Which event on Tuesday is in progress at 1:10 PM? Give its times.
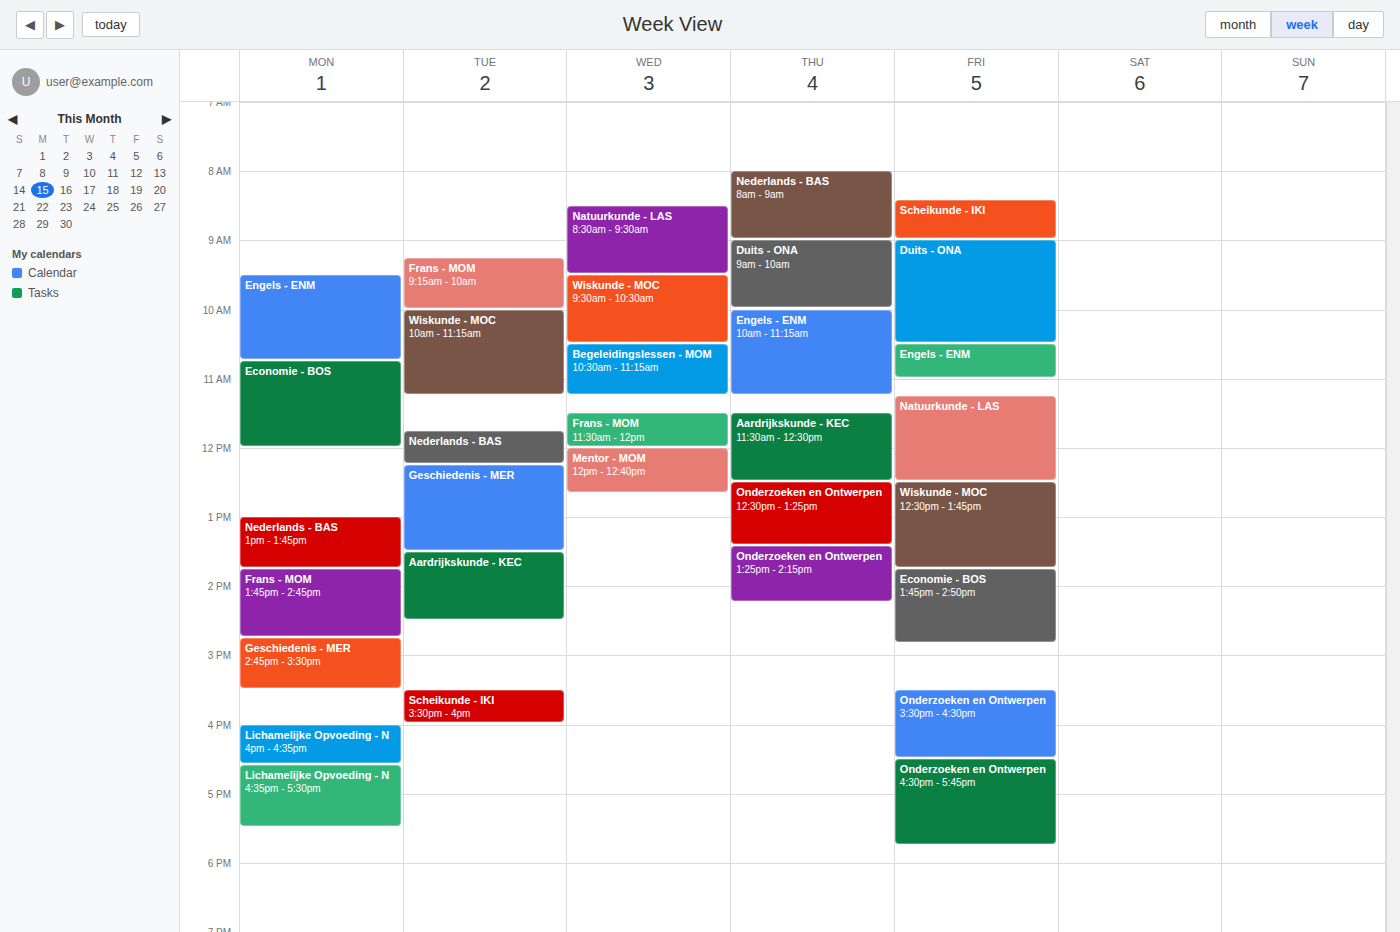
"Geschiedenis - MER", 12:15 PM to 1:30 PM